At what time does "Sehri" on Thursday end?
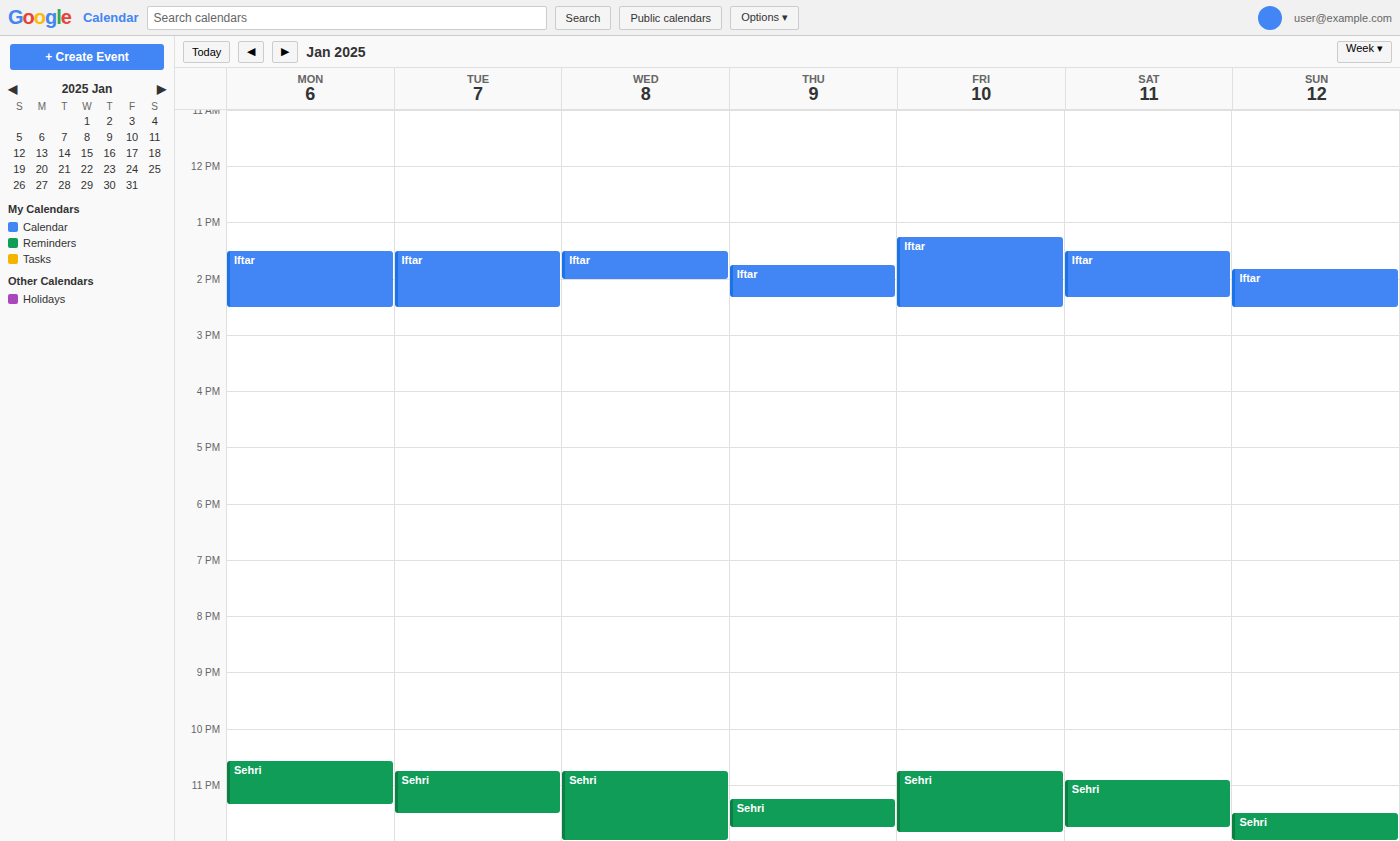
11:45 PM